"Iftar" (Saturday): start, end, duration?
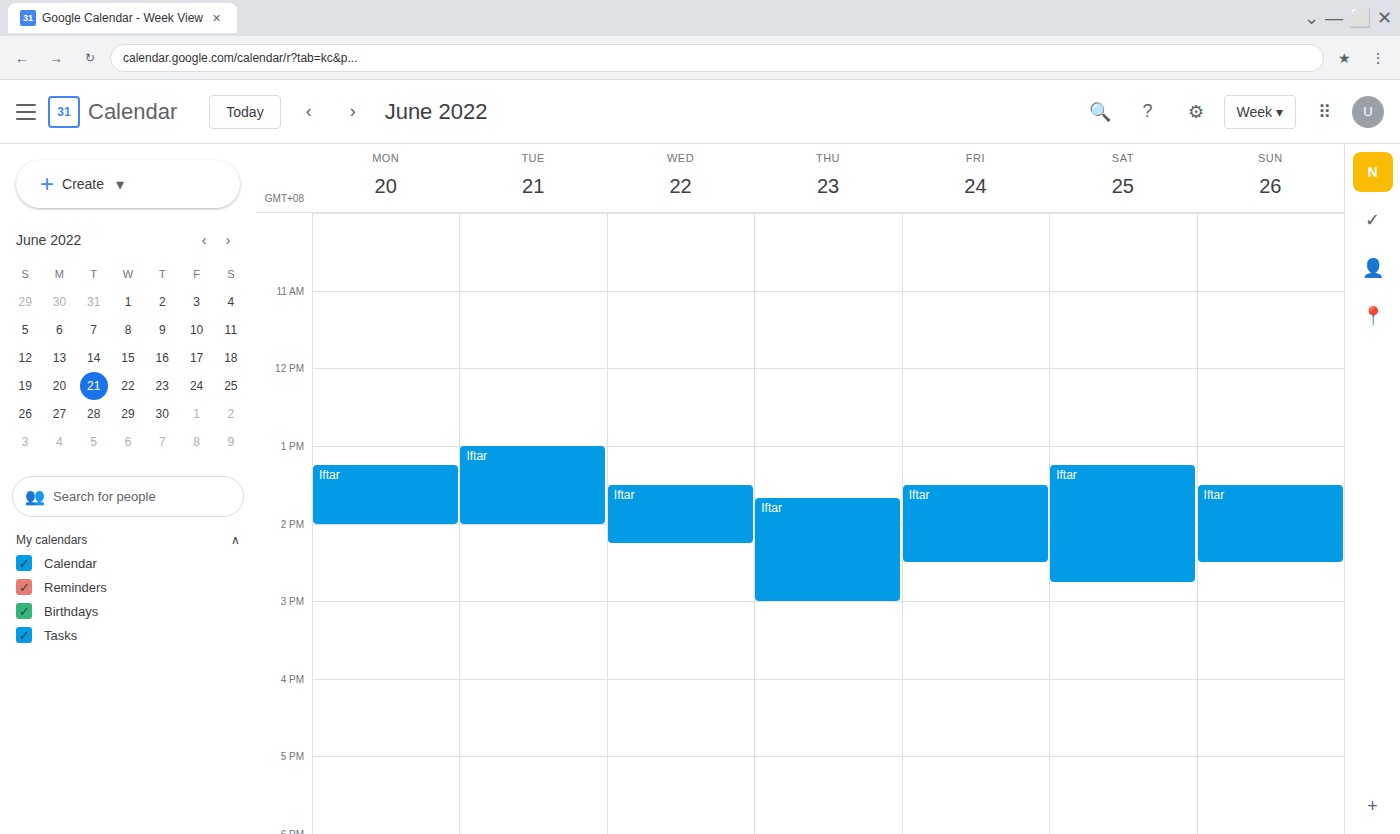
13:15 to 14:45, 1 hour 30 minutes